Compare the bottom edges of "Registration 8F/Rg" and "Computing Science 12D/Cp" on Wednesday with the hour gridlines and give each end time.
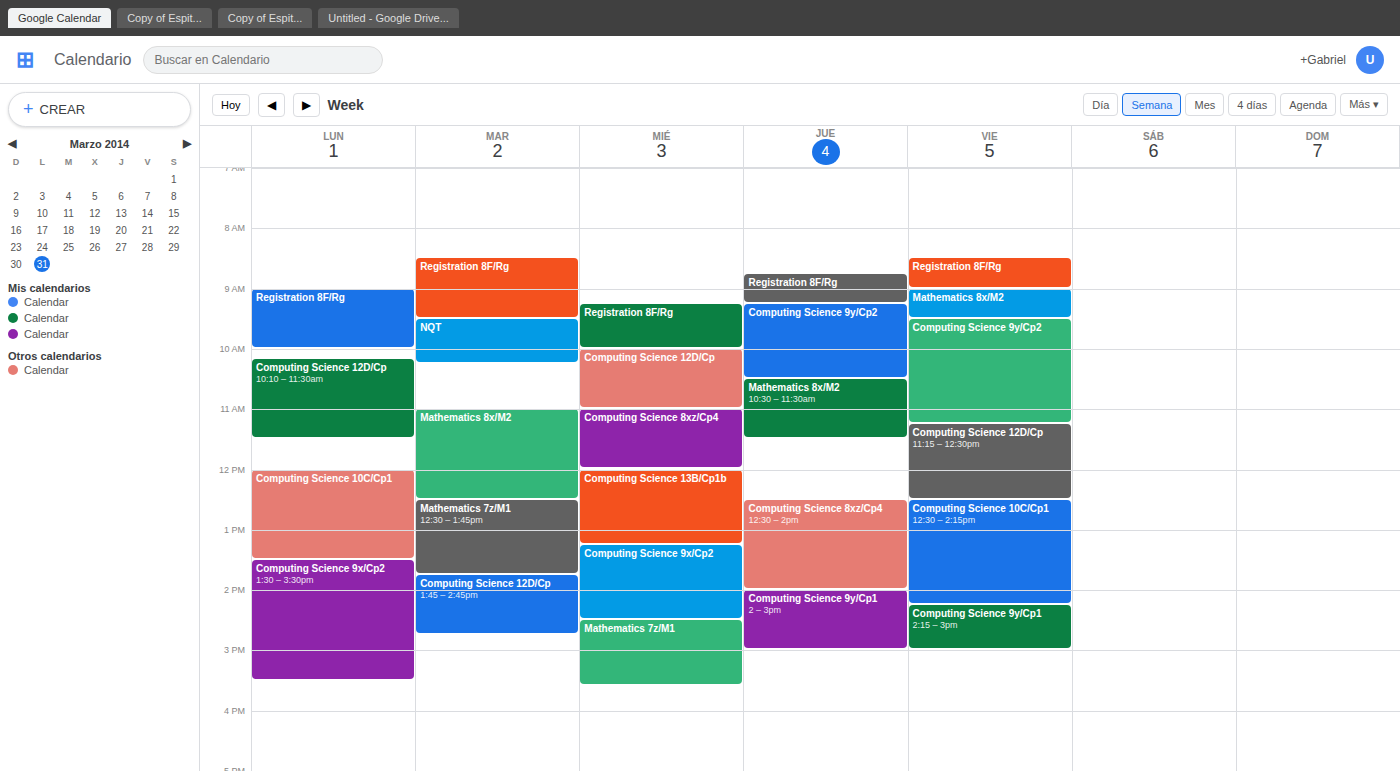
"Registration 8F/Rg": 10:00 AM, exactly on the 10 AM line. "Computing Science 12D/Cp": 11:00 AM, exactly on the 11 AM line.